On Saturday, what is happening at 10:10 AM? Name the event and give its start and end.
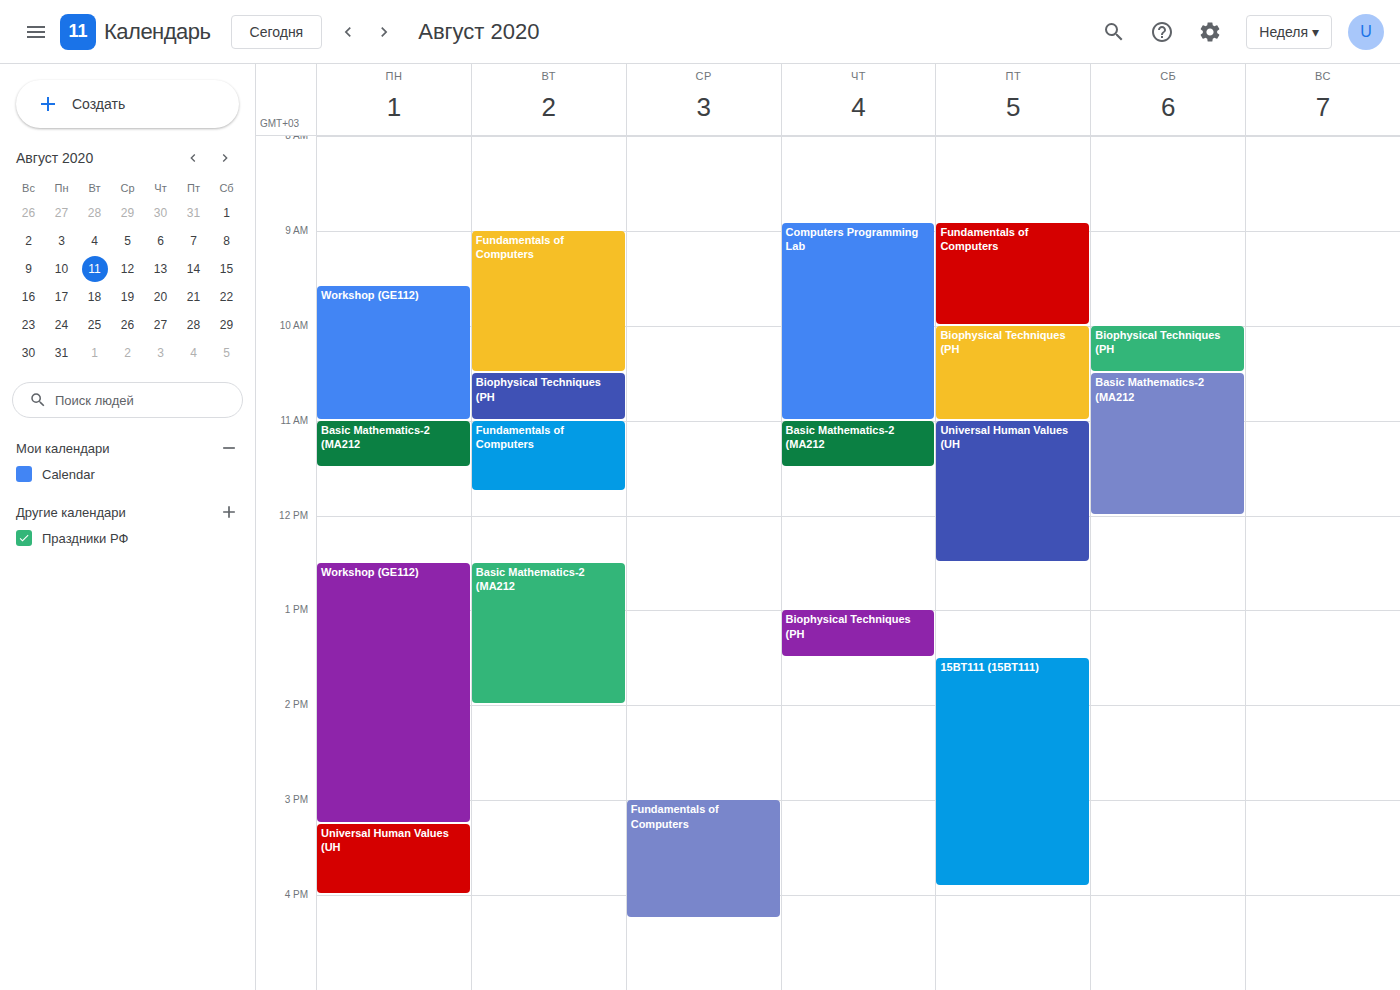
"Biophysical Techniques (PH", 10:00 AM to 10:30 AM